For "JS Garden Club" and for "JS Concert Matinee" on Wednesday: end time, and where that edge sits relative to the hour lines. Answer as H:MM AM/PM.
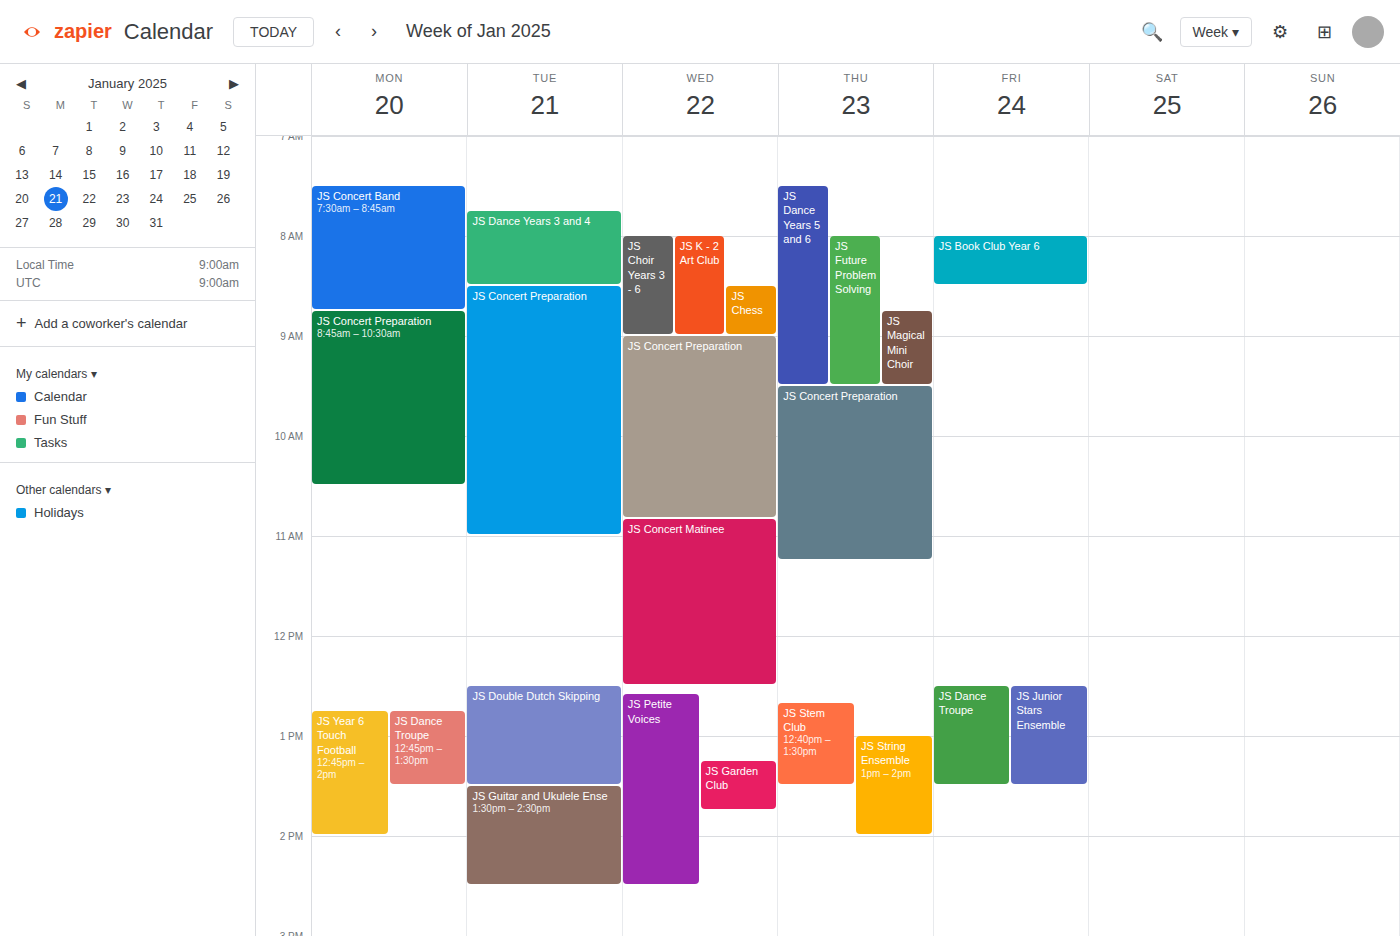
"JS Garden Club": 1:45 PM, neither: three quarters of the way from the 1 PM line to the 2 PM line. "JS Concert Matinee": 12:30 PM, halfway between the 12 PM and 1 PM lines.